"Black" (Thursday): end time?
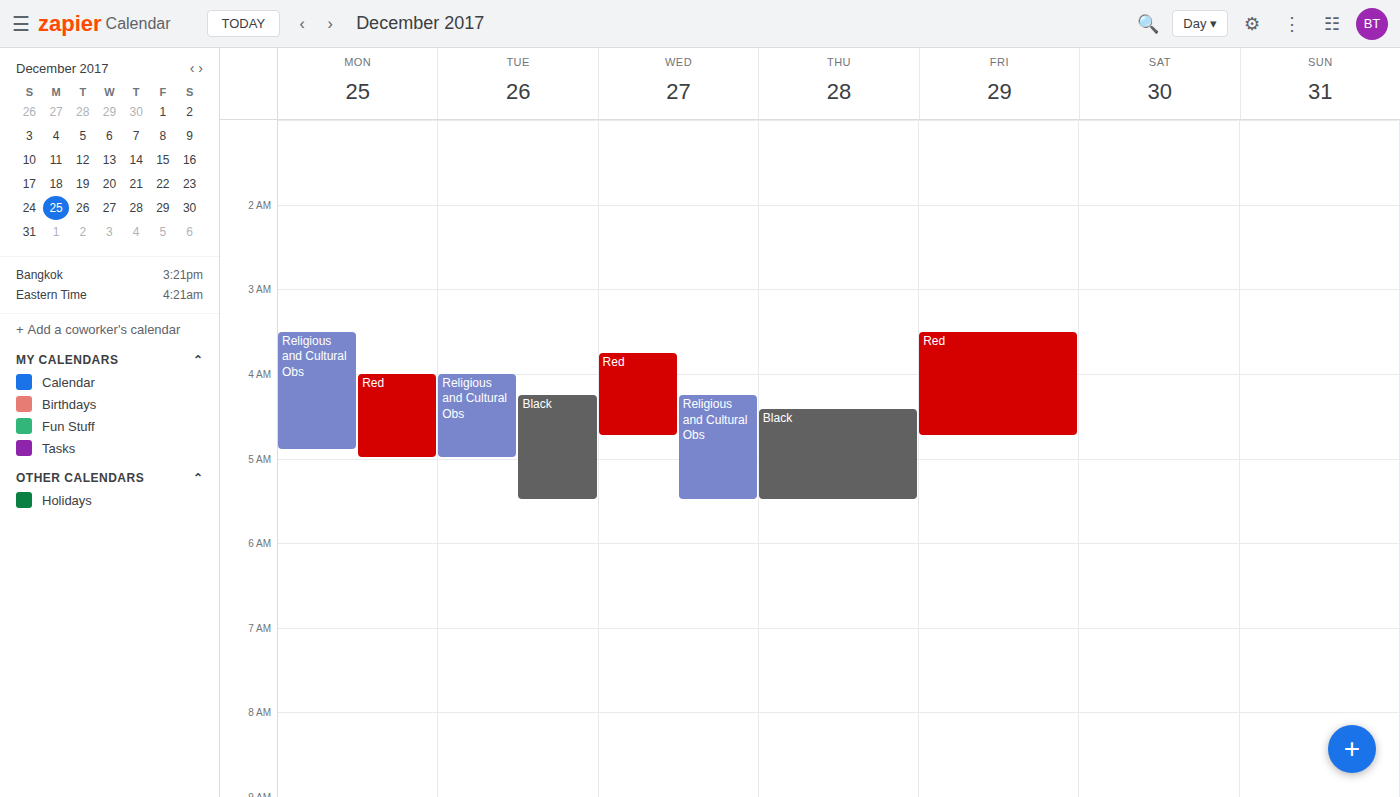
5:30 AM